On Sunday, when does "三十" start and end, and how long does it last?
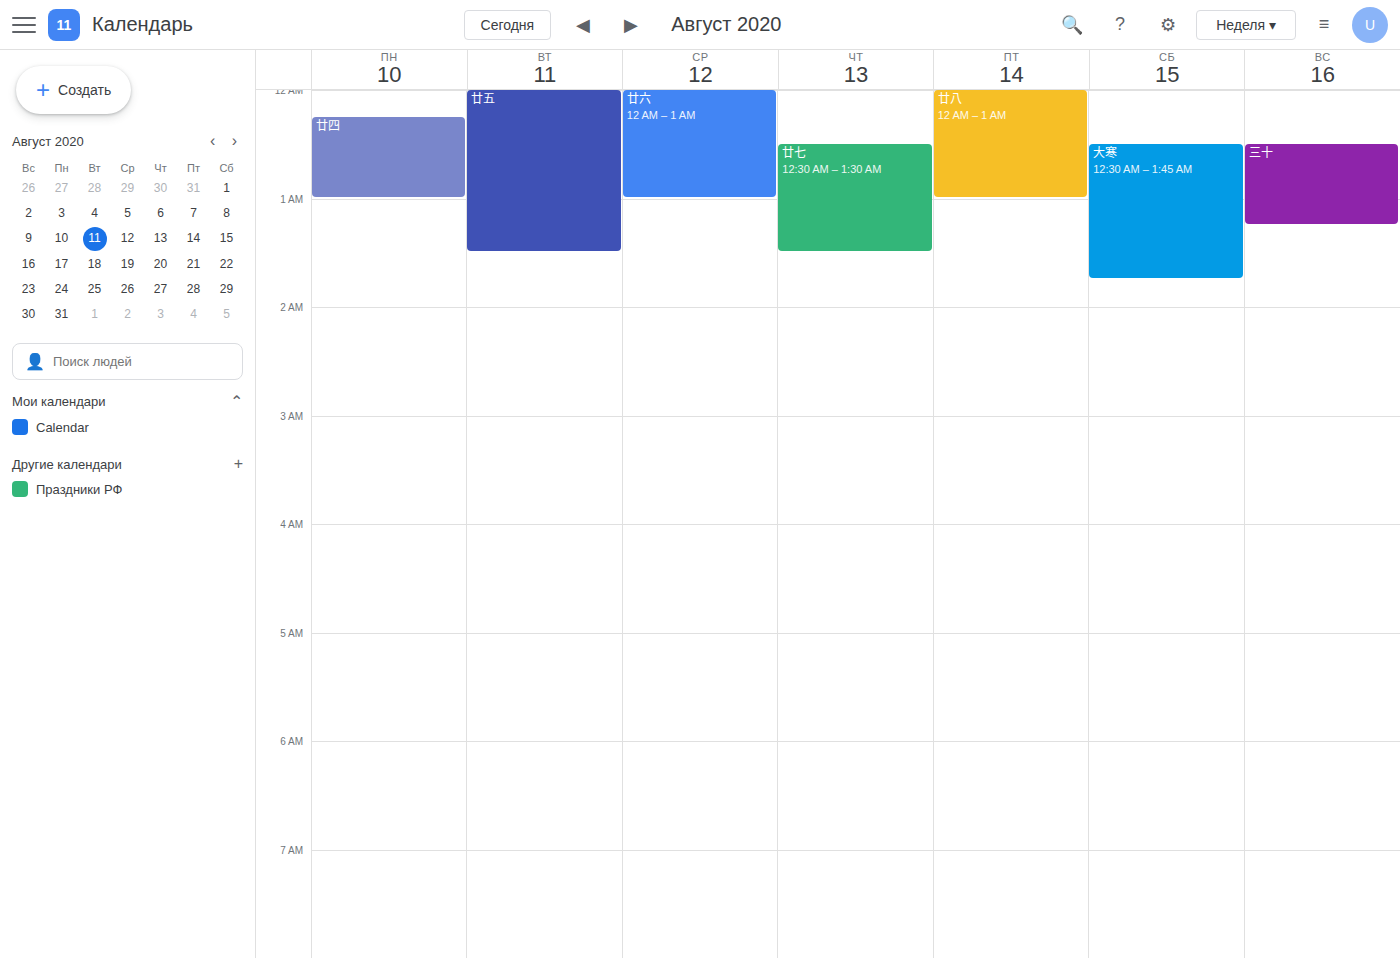
12:30 AM to 1:15 AM, 45 minutes